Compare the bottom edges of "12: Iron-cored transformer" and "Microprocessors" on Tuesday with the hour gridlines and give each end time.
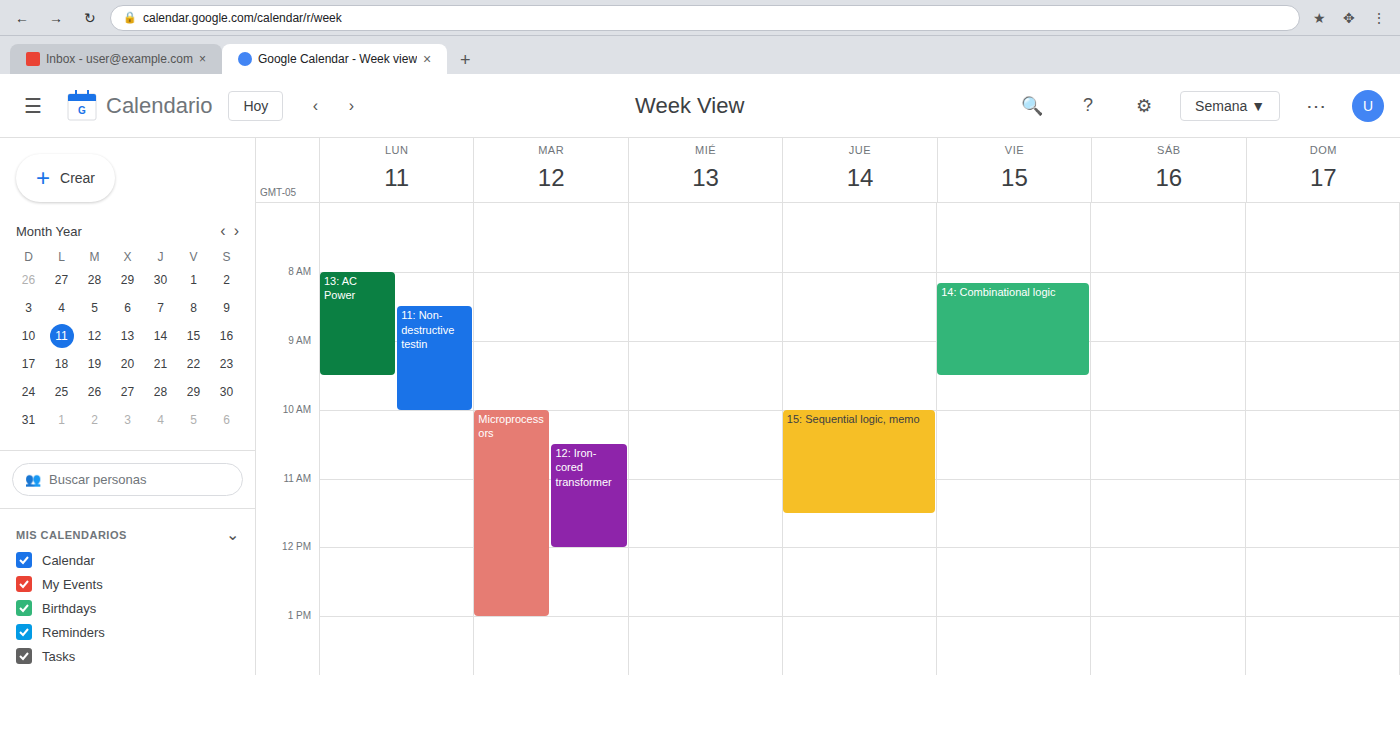
"12: Iron-cored transformer": 12:00 PM, exactly on the 12 PM line. "Microprocessors": 1:00 PM, exactly on the 1 PM line.